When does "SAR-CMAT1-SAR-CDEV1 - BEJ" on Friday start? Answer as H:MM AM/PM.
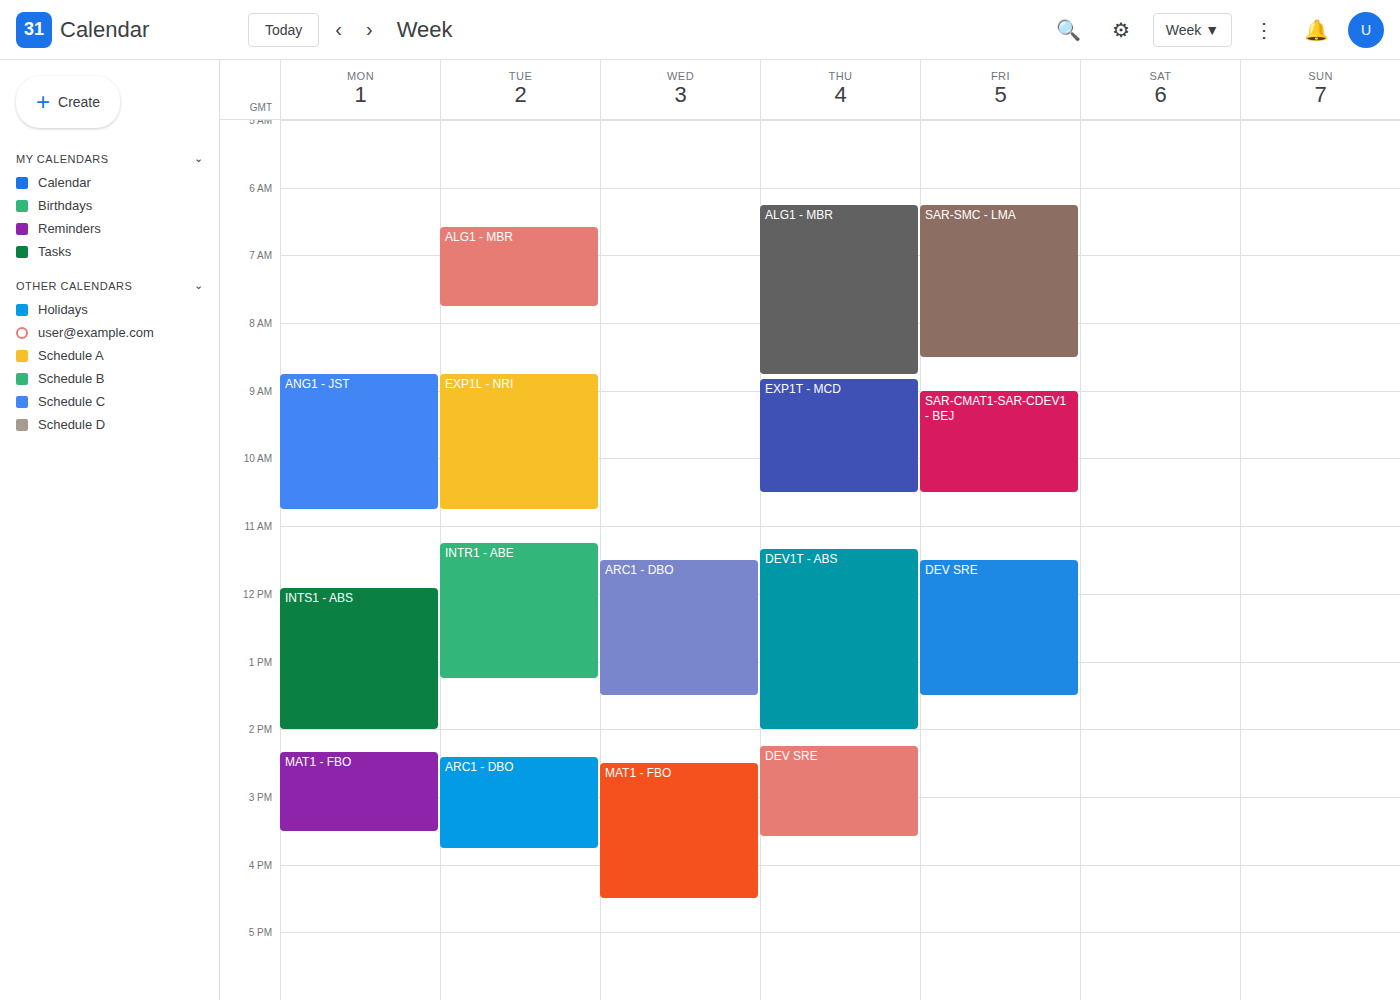
9:00 AM